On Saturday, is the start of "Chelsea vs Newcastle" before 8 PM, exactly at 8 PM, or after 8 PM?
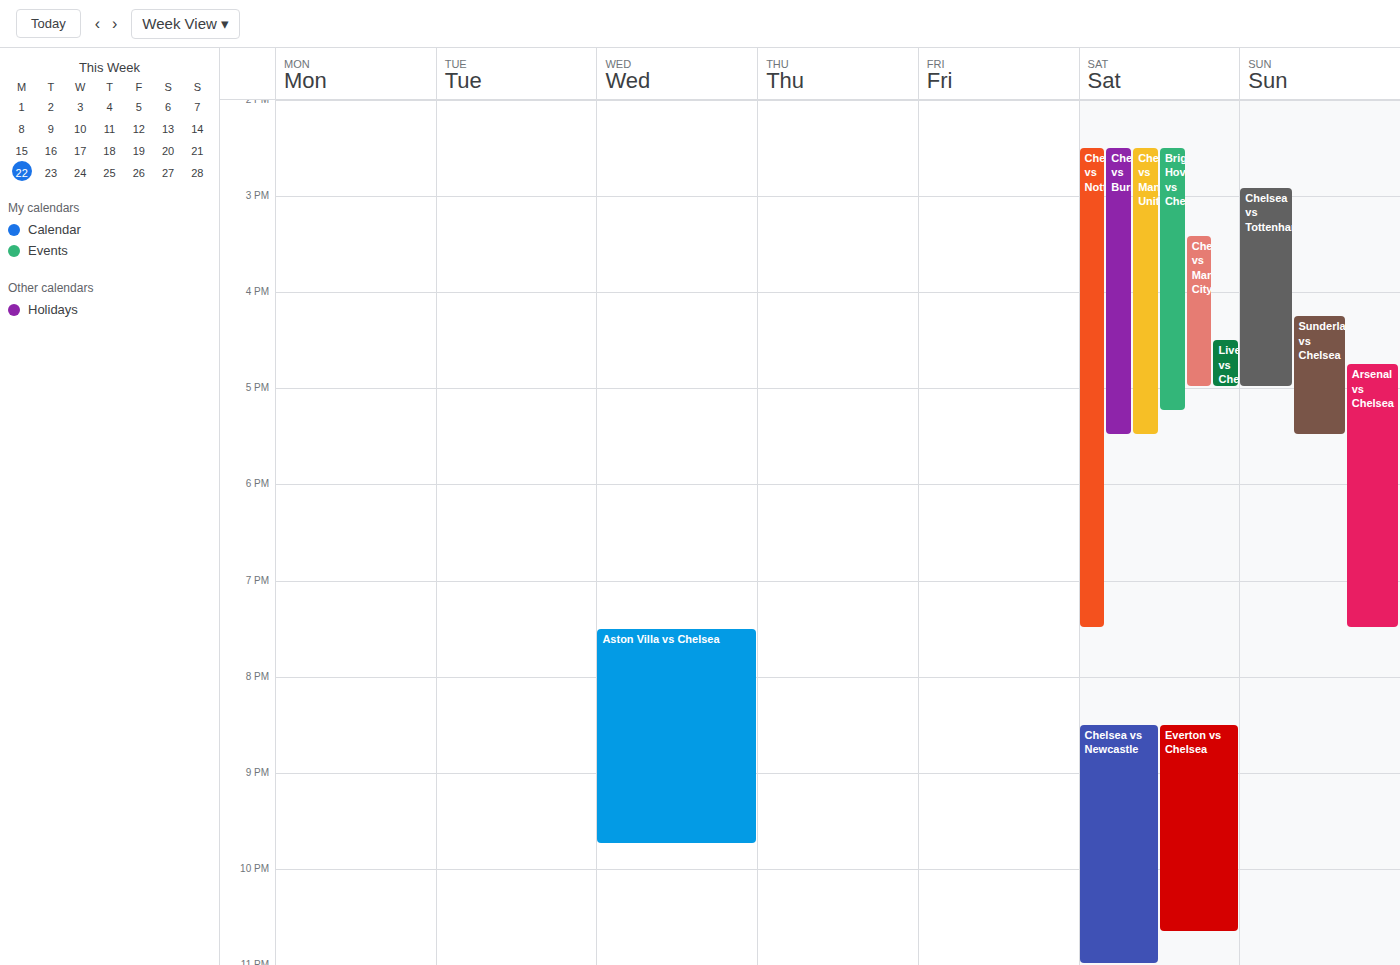
8:30 PM -- after 8 PM, 30 minutes below the 8 PM line.